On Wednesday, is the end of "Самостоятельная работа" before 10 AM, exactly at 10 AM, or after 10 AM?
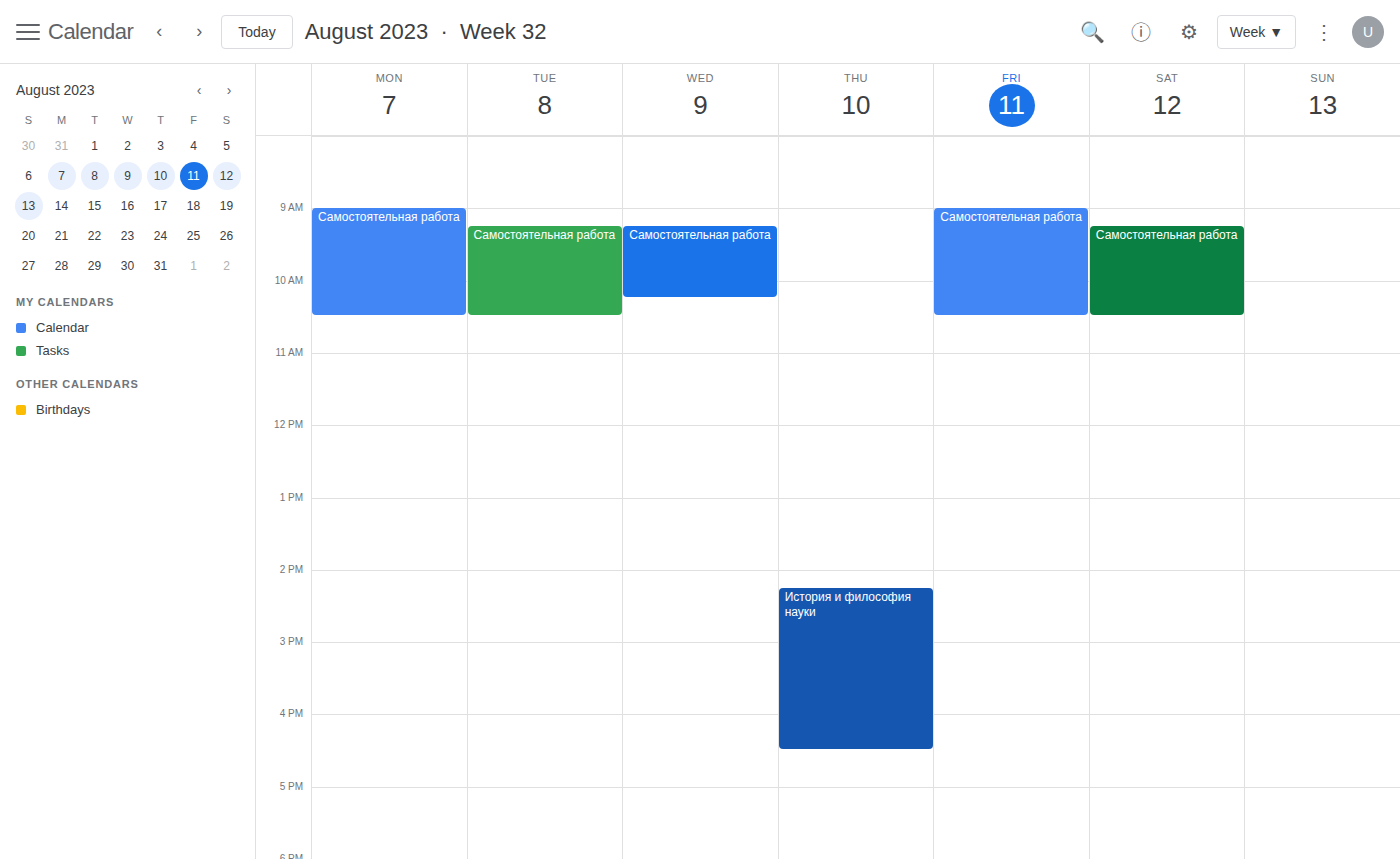
10:15 AM -- after 10 AM, 15 minutes below the 10 AM line.